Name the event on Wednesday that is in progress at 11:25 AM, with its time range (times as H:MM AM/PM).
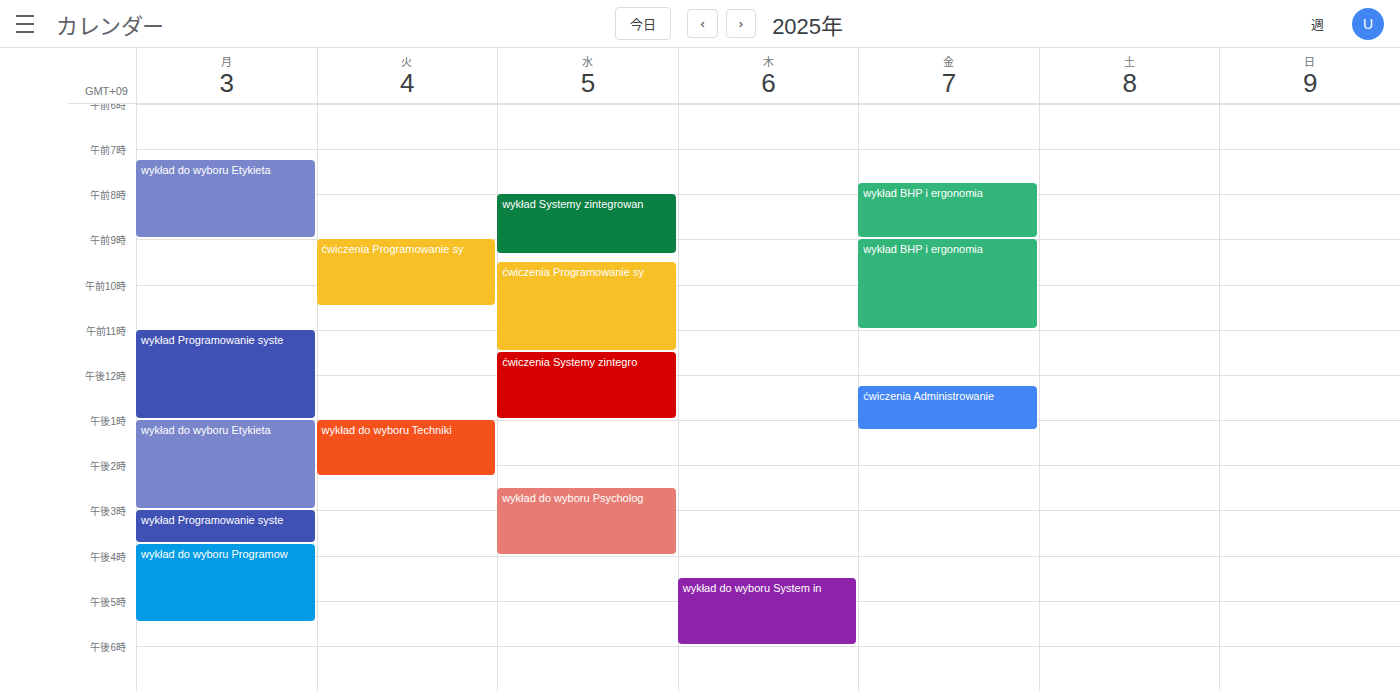
"ćwiczenia Programowanie sy", 9:30 AM to 11:30 AM